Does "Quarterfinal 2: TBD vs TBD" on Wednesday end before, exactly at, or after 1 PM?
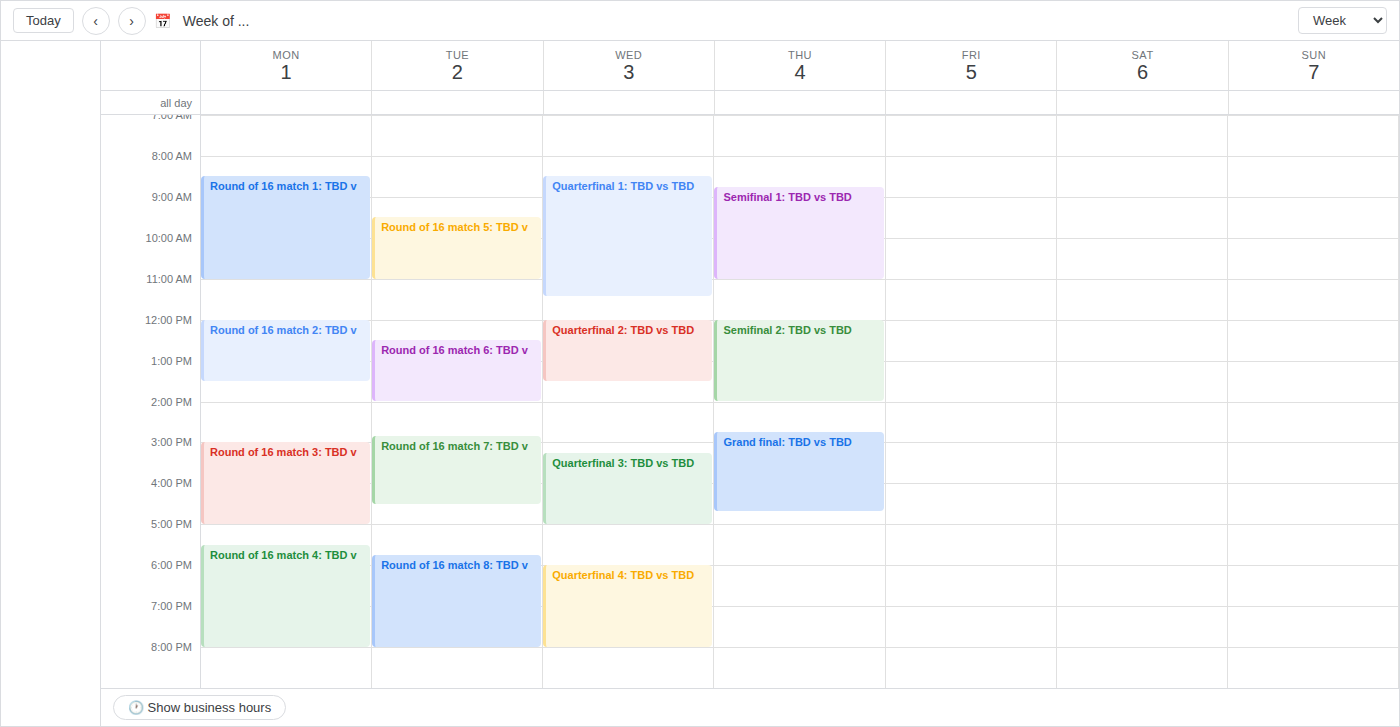
1:30 PM -- after 1 PM, 30 minutes below the 1 PM line.